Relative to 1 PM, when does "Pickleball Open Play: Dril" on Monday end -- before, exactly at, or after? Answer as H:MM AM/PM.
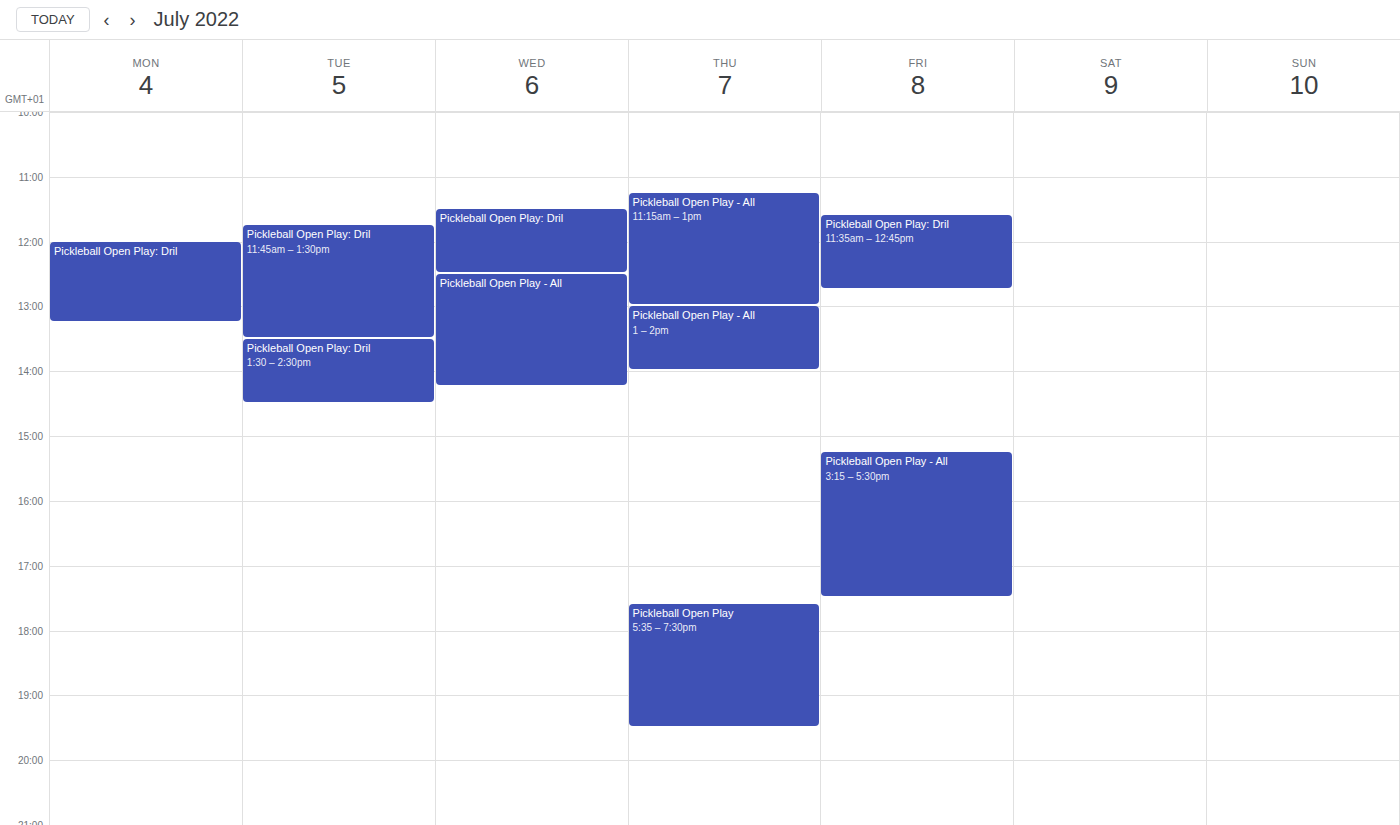
1:15 PM -- after 1 PM, 15 minutes below the 1 PM line.